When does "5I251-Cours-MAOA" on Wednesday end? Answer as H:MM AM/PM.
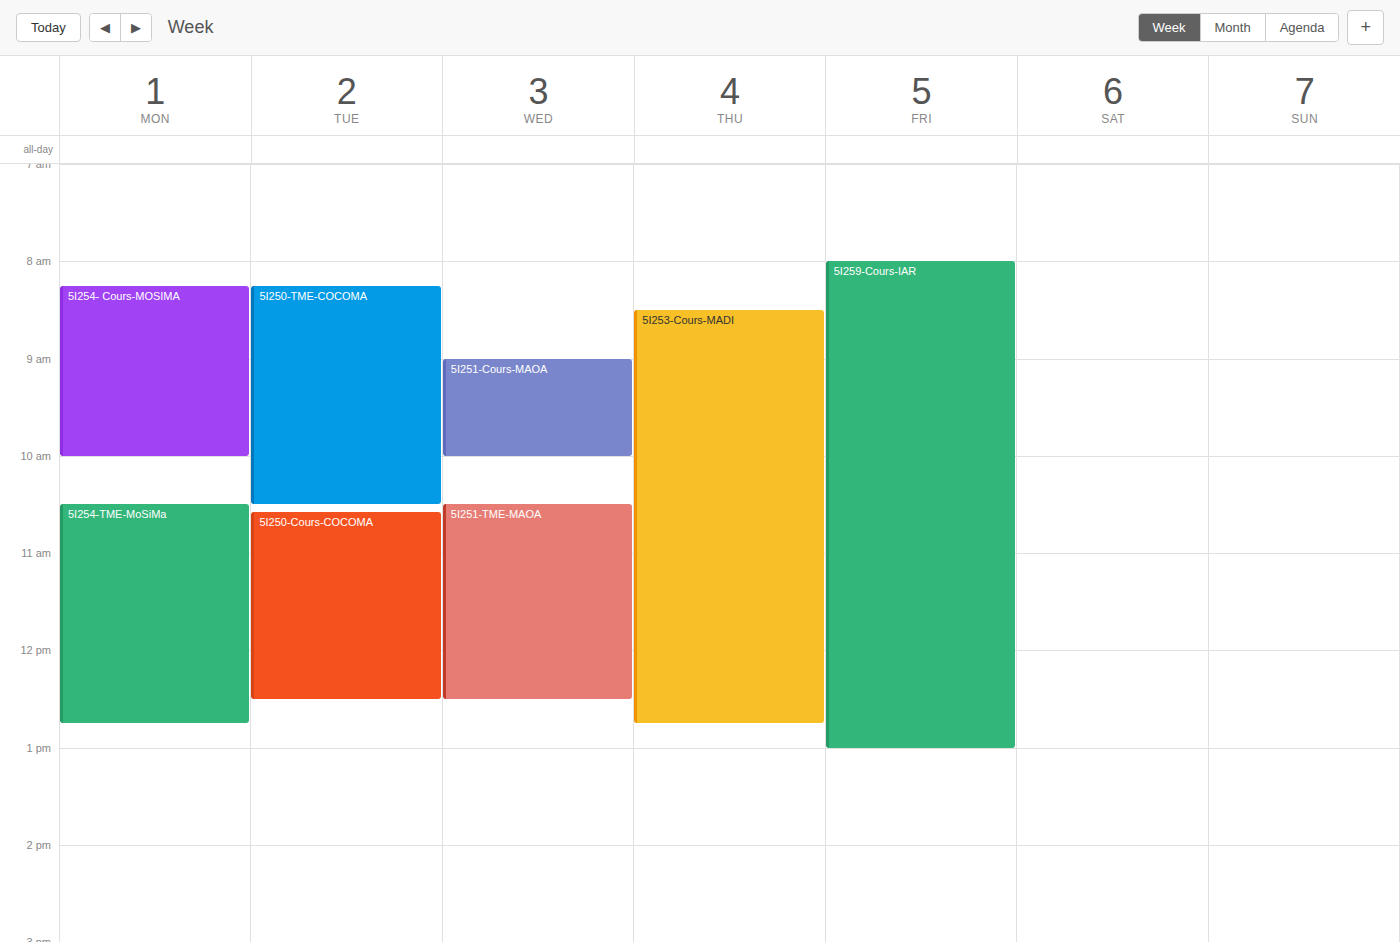
10:00 AM